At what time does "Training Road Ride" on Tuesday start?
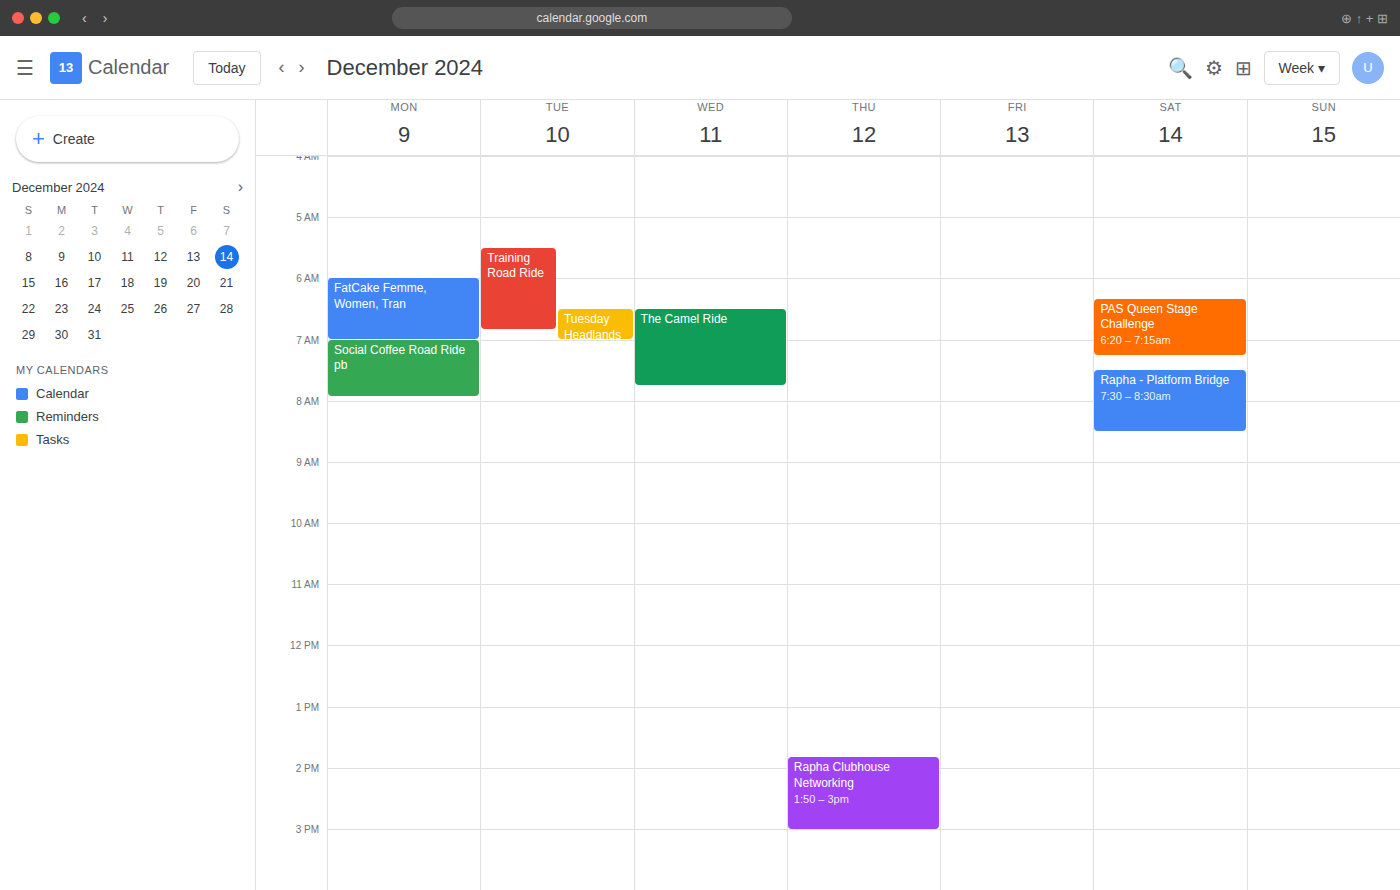
5:30 AM